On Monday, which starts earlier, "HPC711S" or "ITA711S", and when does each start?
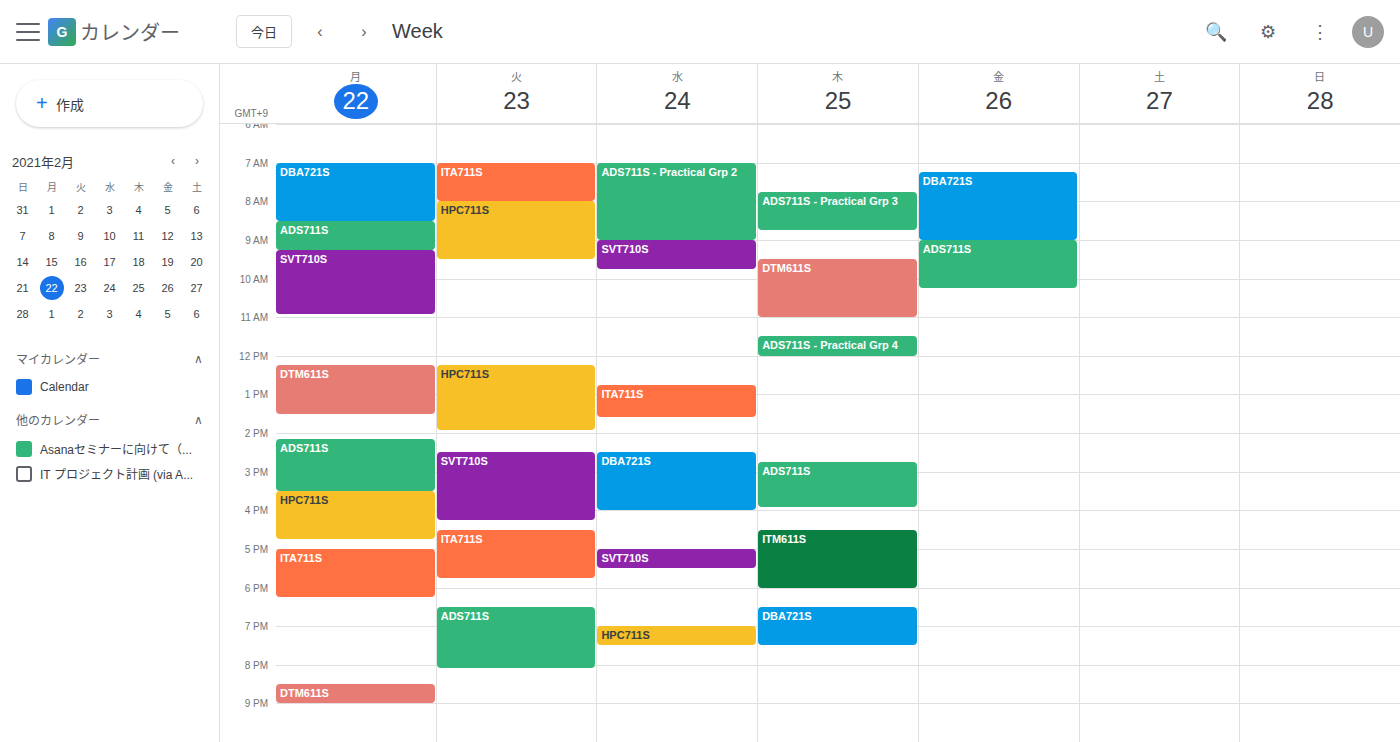
"HPC711S" 3:30 PM; "ITA711S" 5:00 PM.